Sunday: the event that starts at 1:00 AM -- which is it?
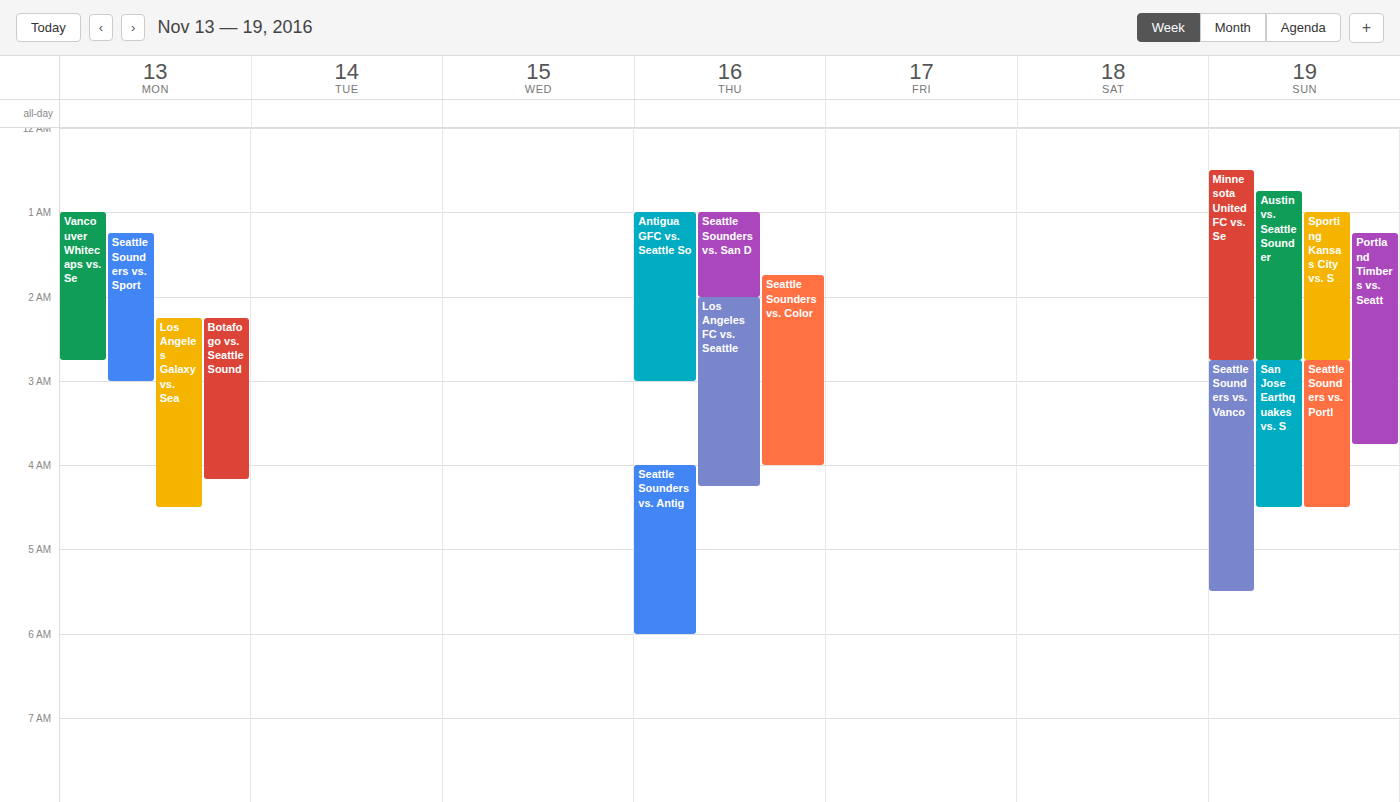
"Sporting Kansas City vs. S"